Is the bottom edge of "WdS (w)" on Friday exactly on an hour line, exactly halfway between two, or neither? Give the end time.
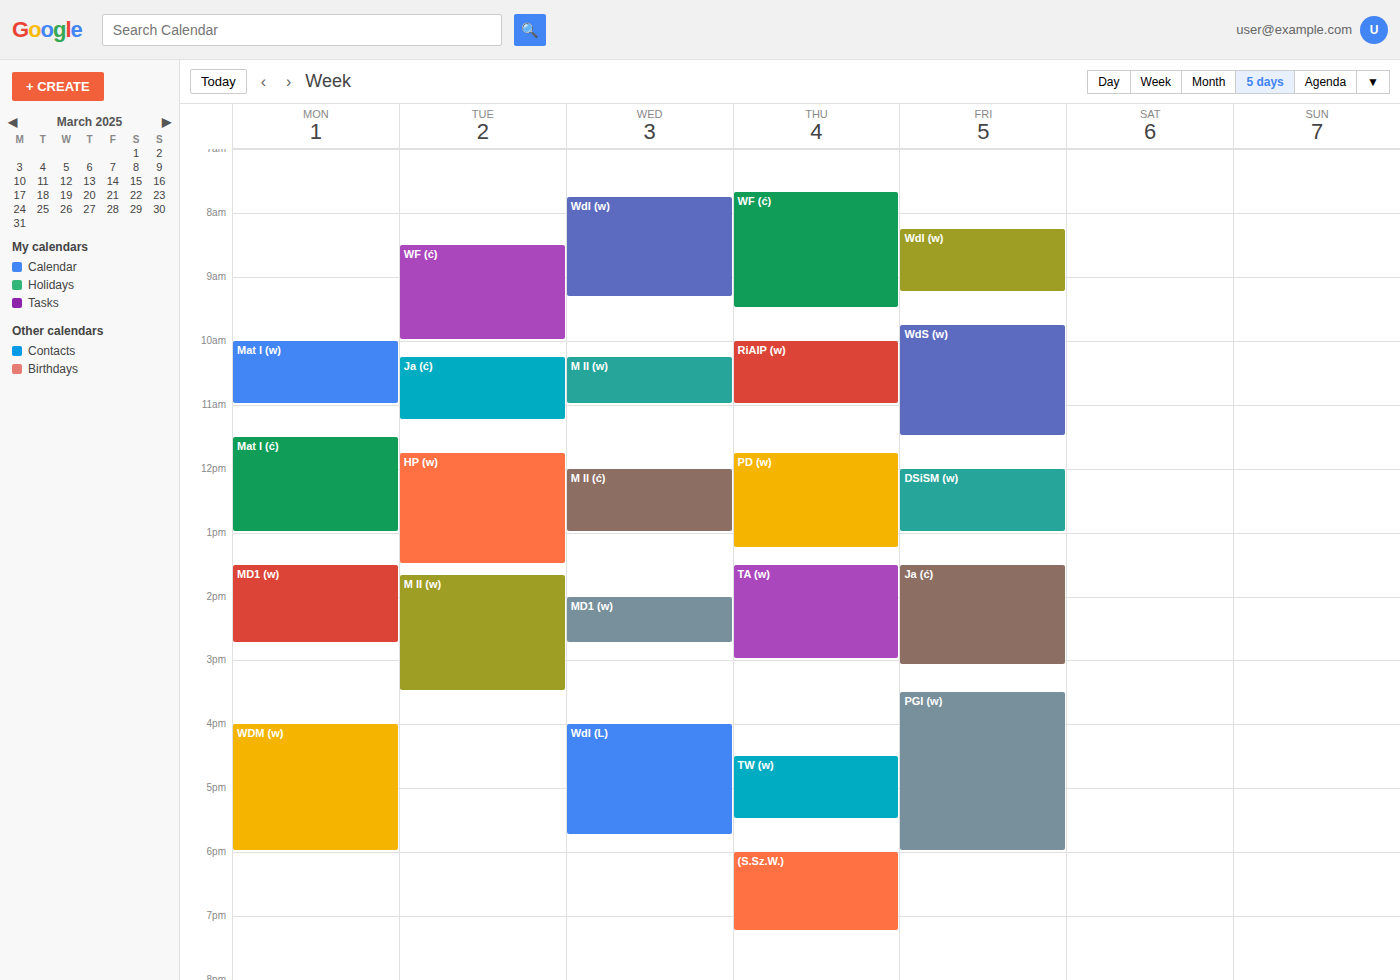
11:30 AM -- halfway between the 11 AM and 12 PM lines.